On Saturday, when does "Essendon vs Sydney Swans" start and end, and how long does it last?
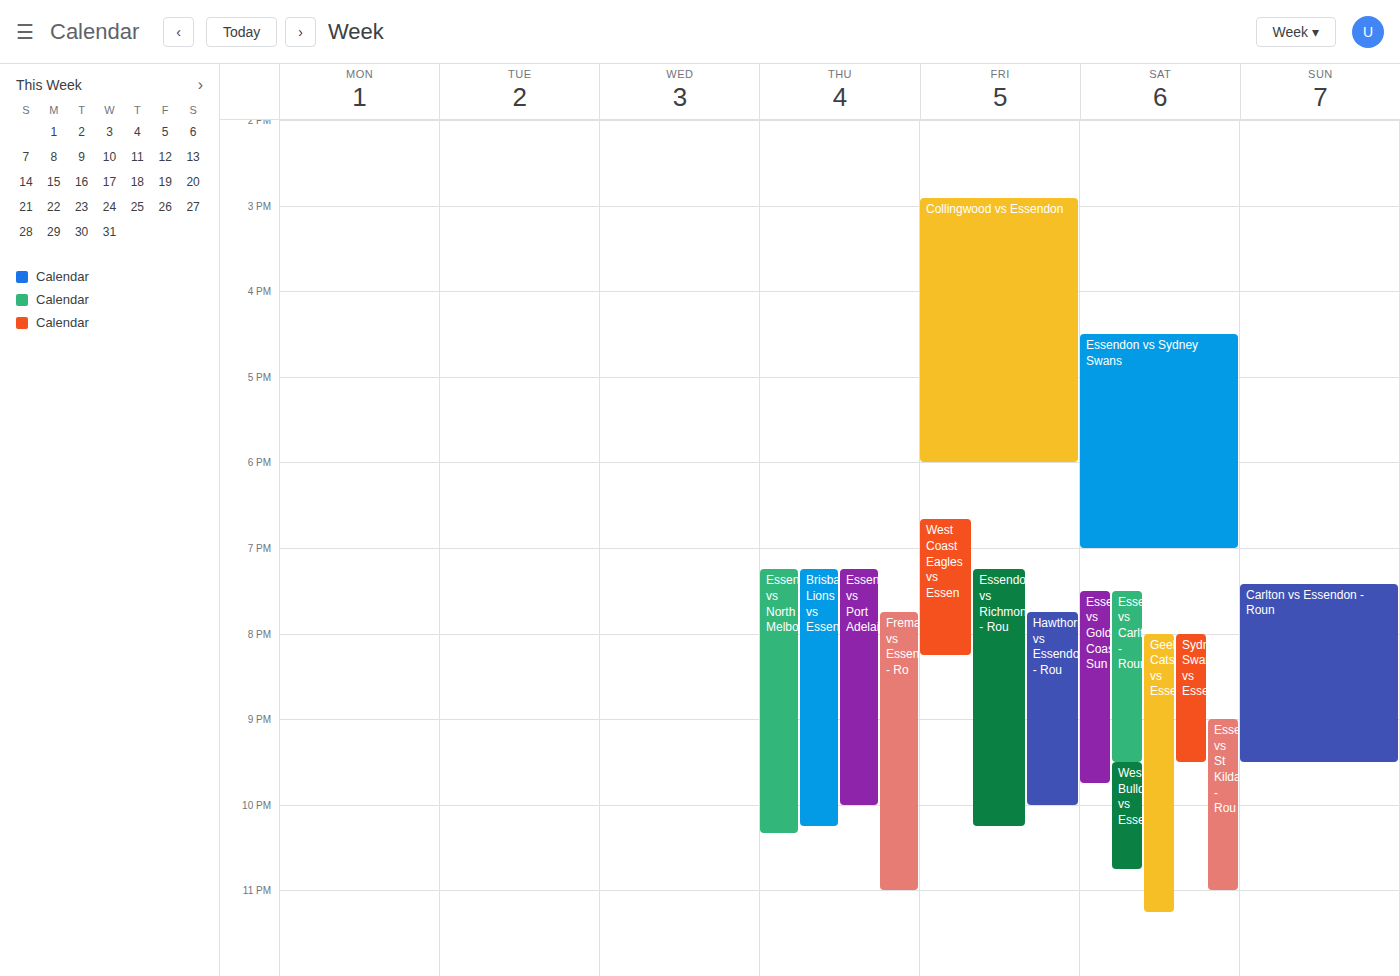
4:30 PM to 7:00 PM, 2 hours 30 minutes